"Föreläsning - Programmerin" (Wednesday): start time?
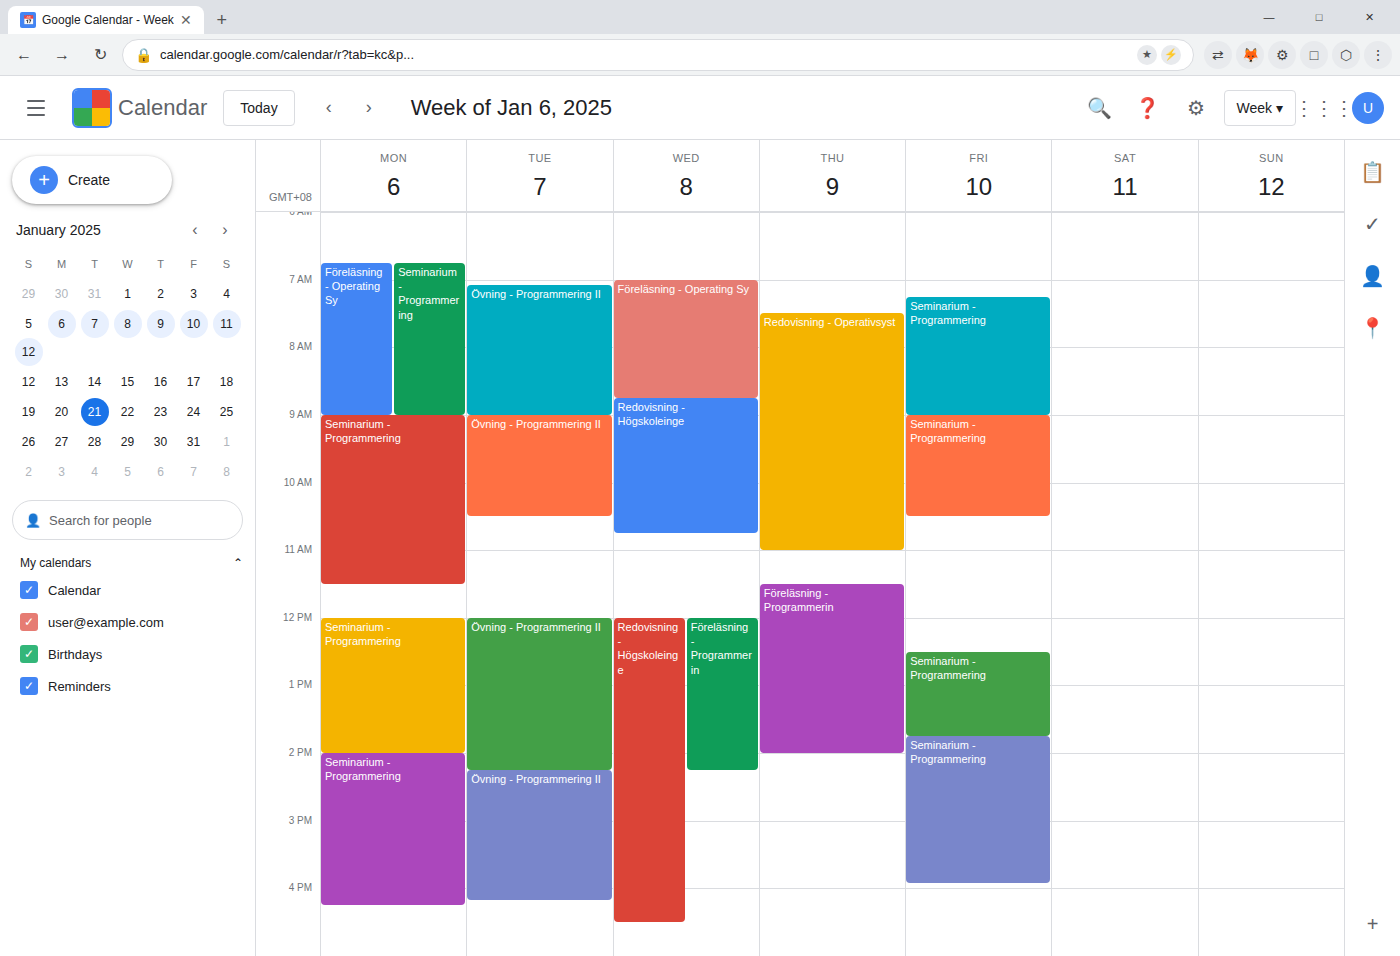
12:00 PM